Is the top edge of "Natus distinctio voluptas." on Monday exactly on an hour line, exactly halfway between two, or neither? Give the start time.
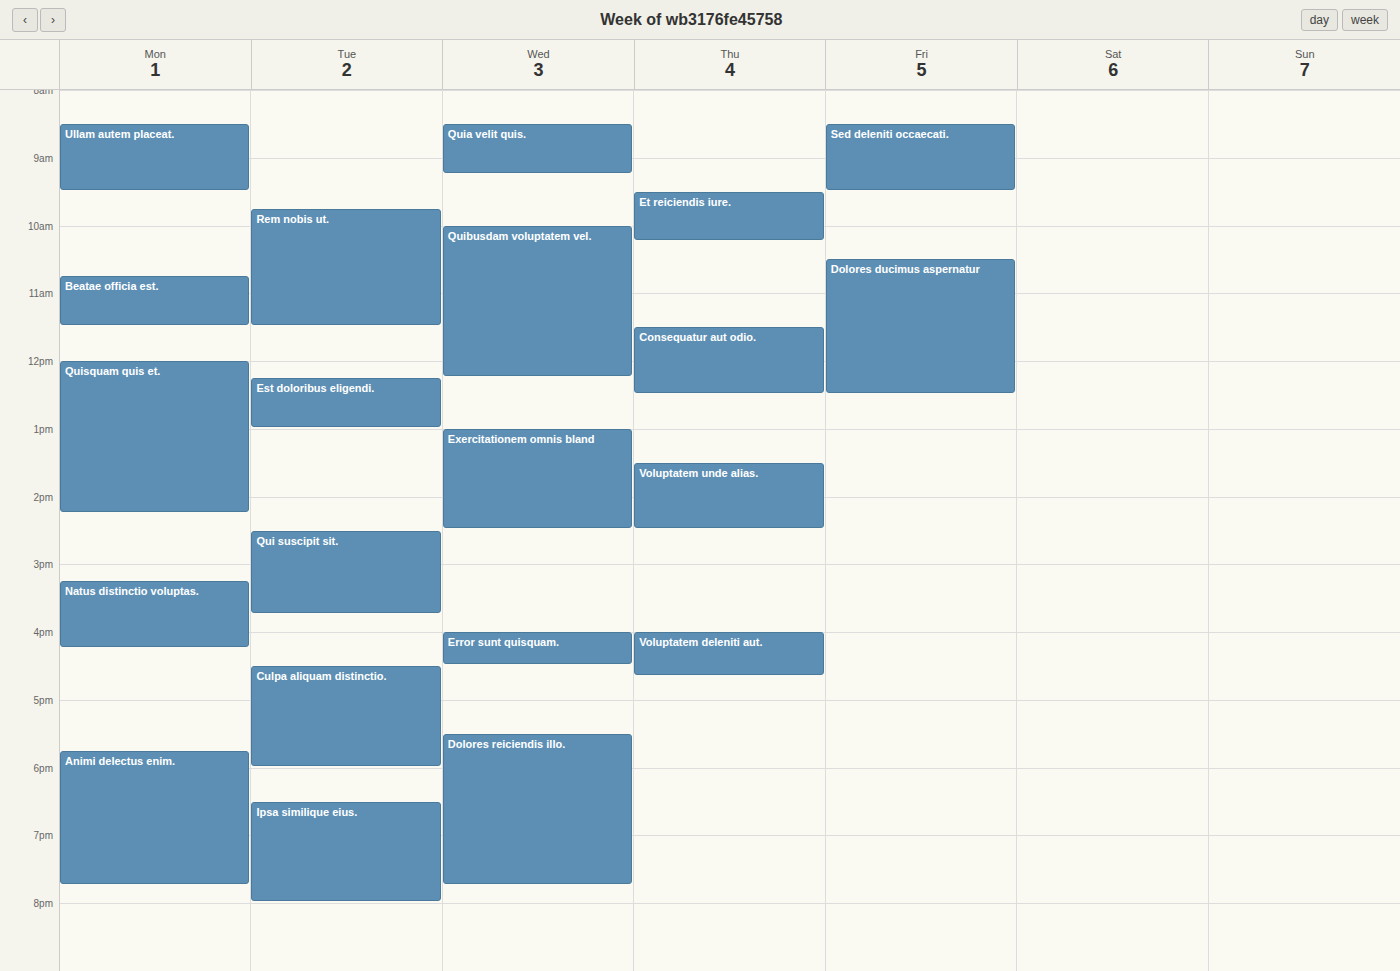
15:15 -- neither: a quarter of the way from the 15:00 line to the 16:00 line.